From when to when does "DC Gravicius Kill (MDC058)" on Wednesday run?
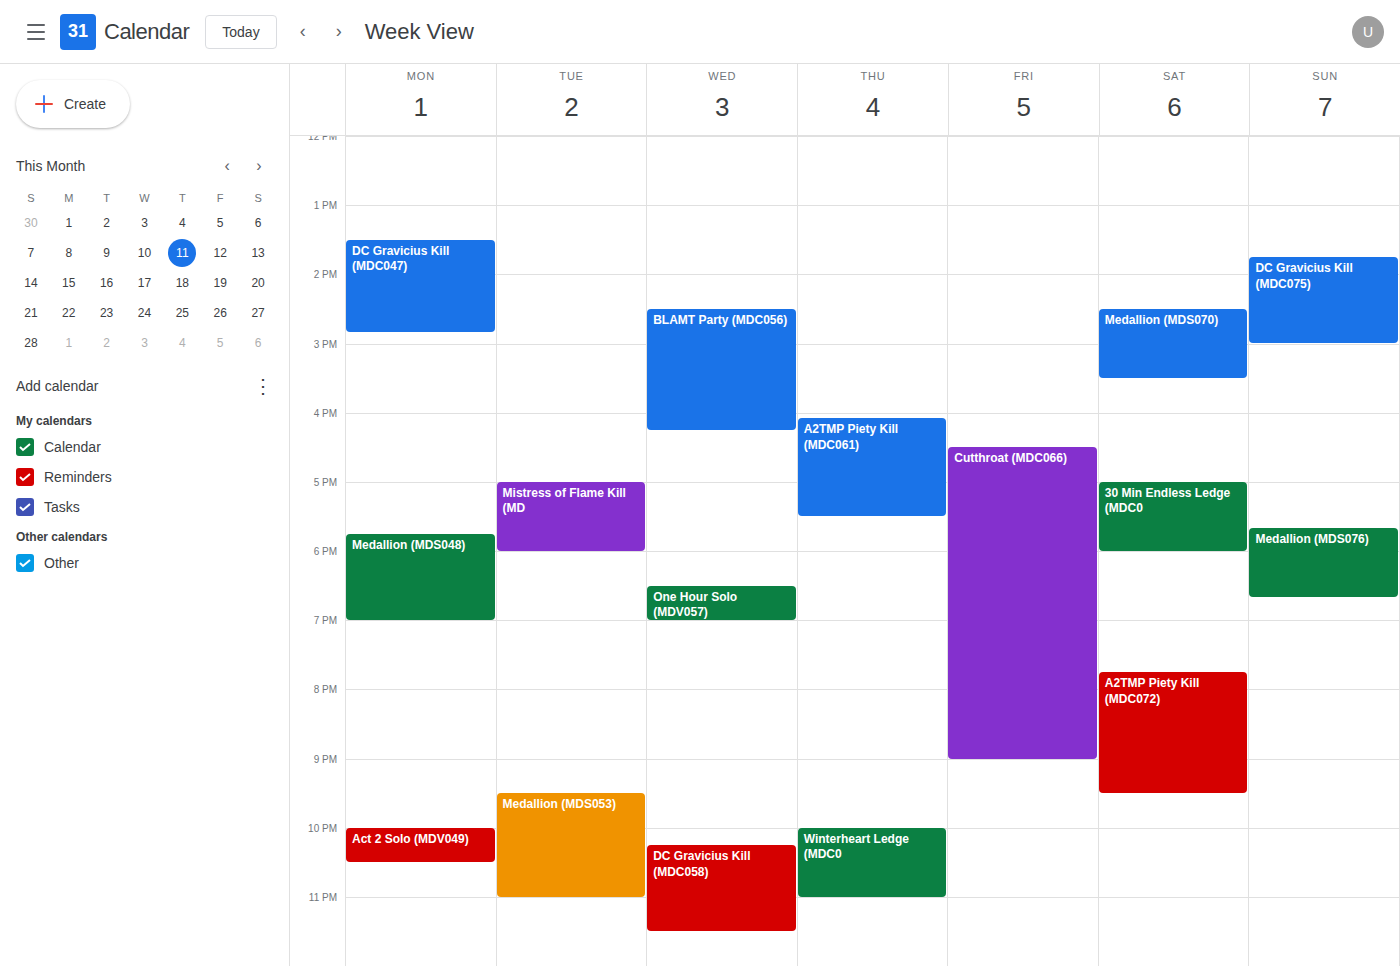
10:15 PM to 11:30 PM